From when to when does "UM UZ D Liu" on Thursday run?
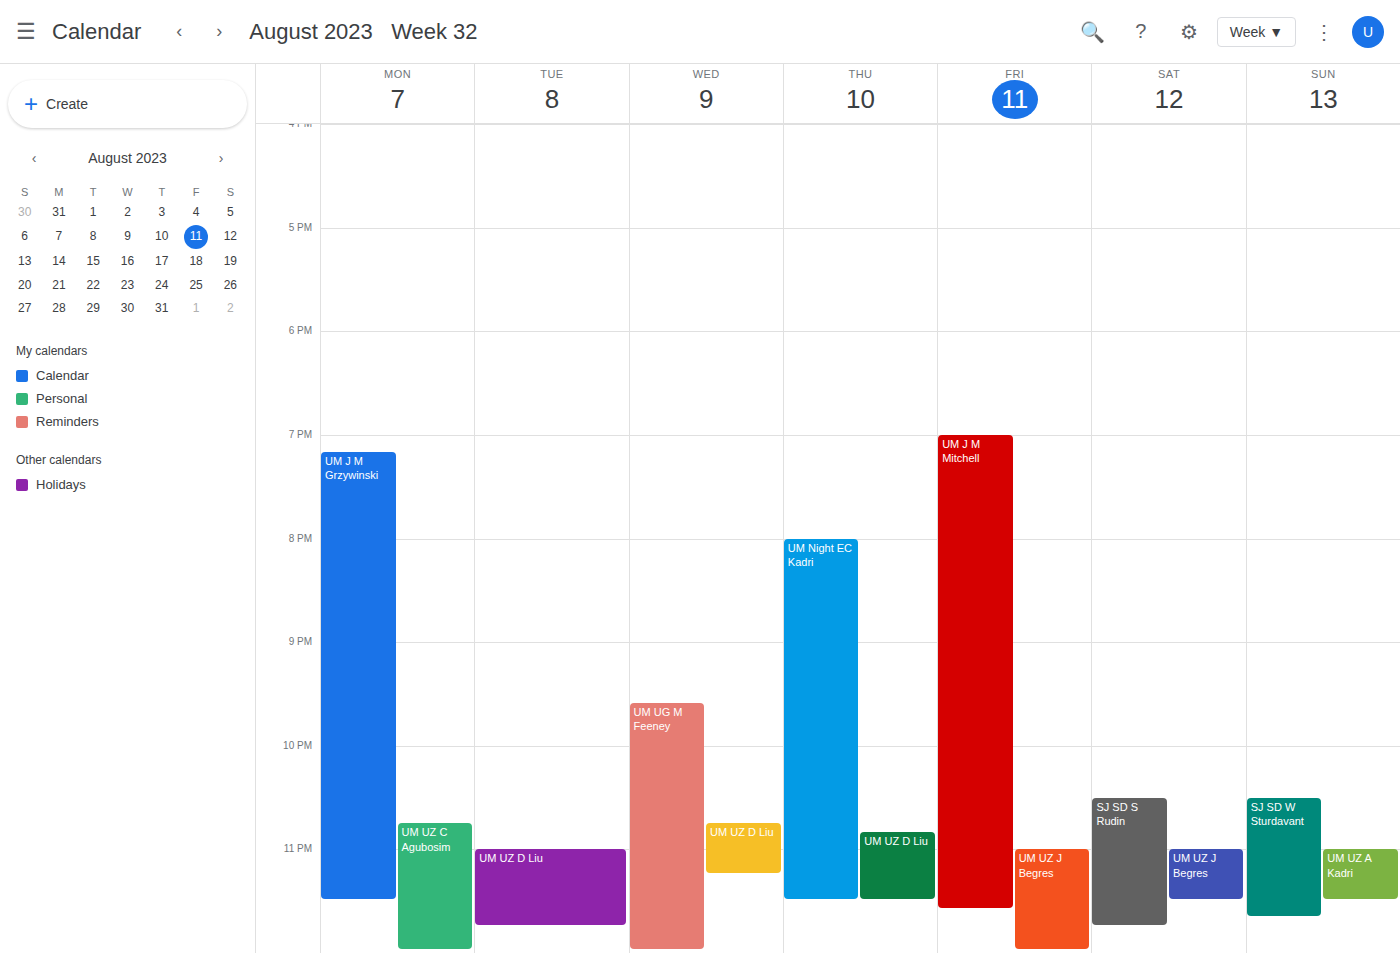
10:50 PM to 11:30 PM